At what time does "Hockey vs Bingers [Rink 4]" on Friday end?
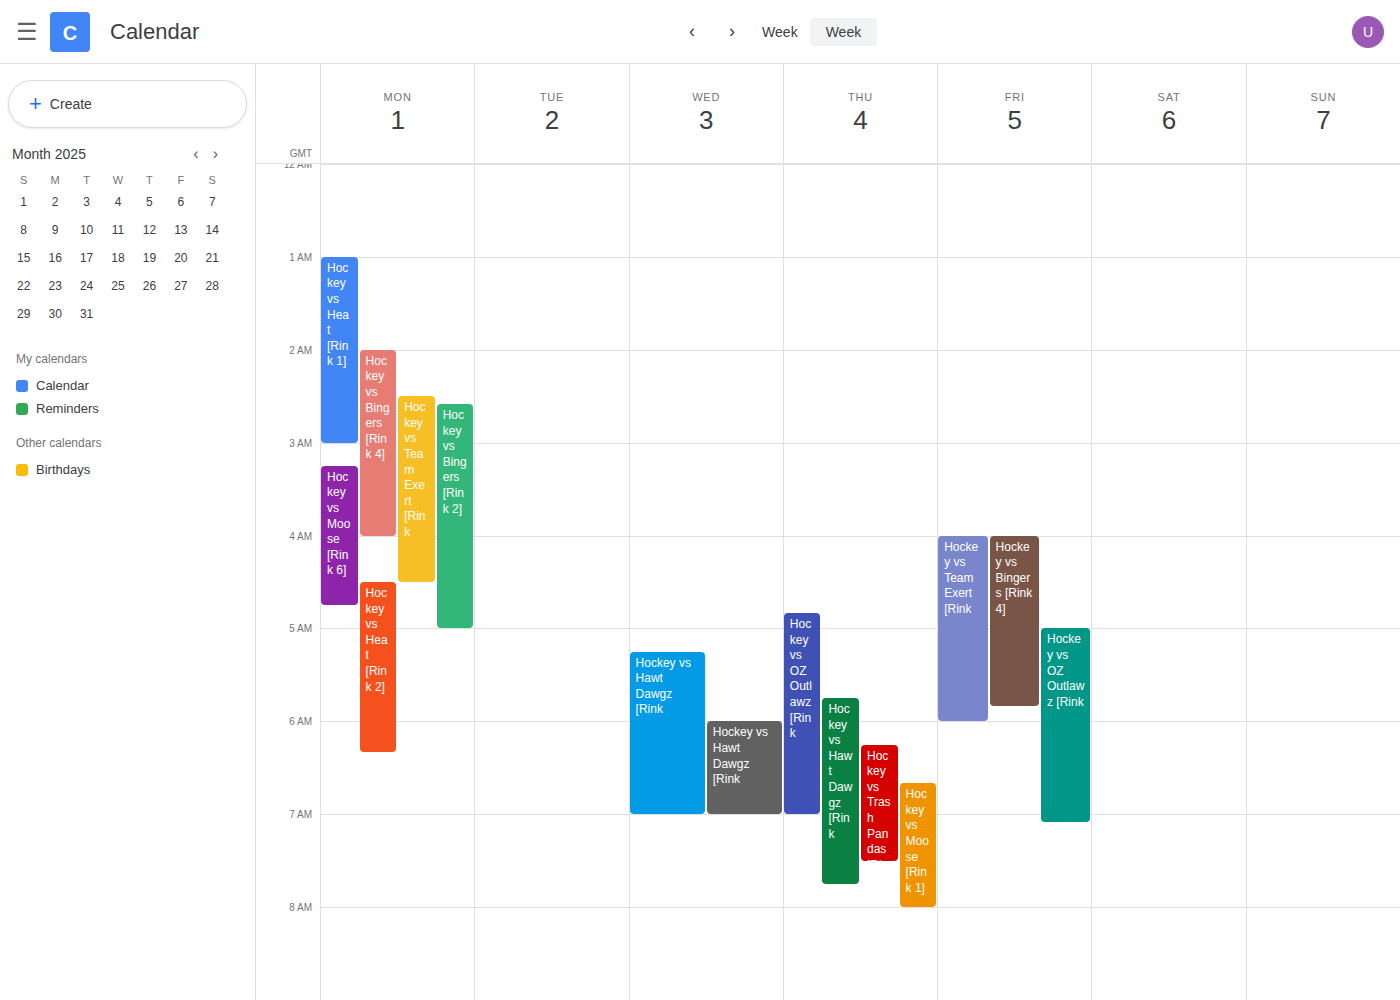
5:50 AM